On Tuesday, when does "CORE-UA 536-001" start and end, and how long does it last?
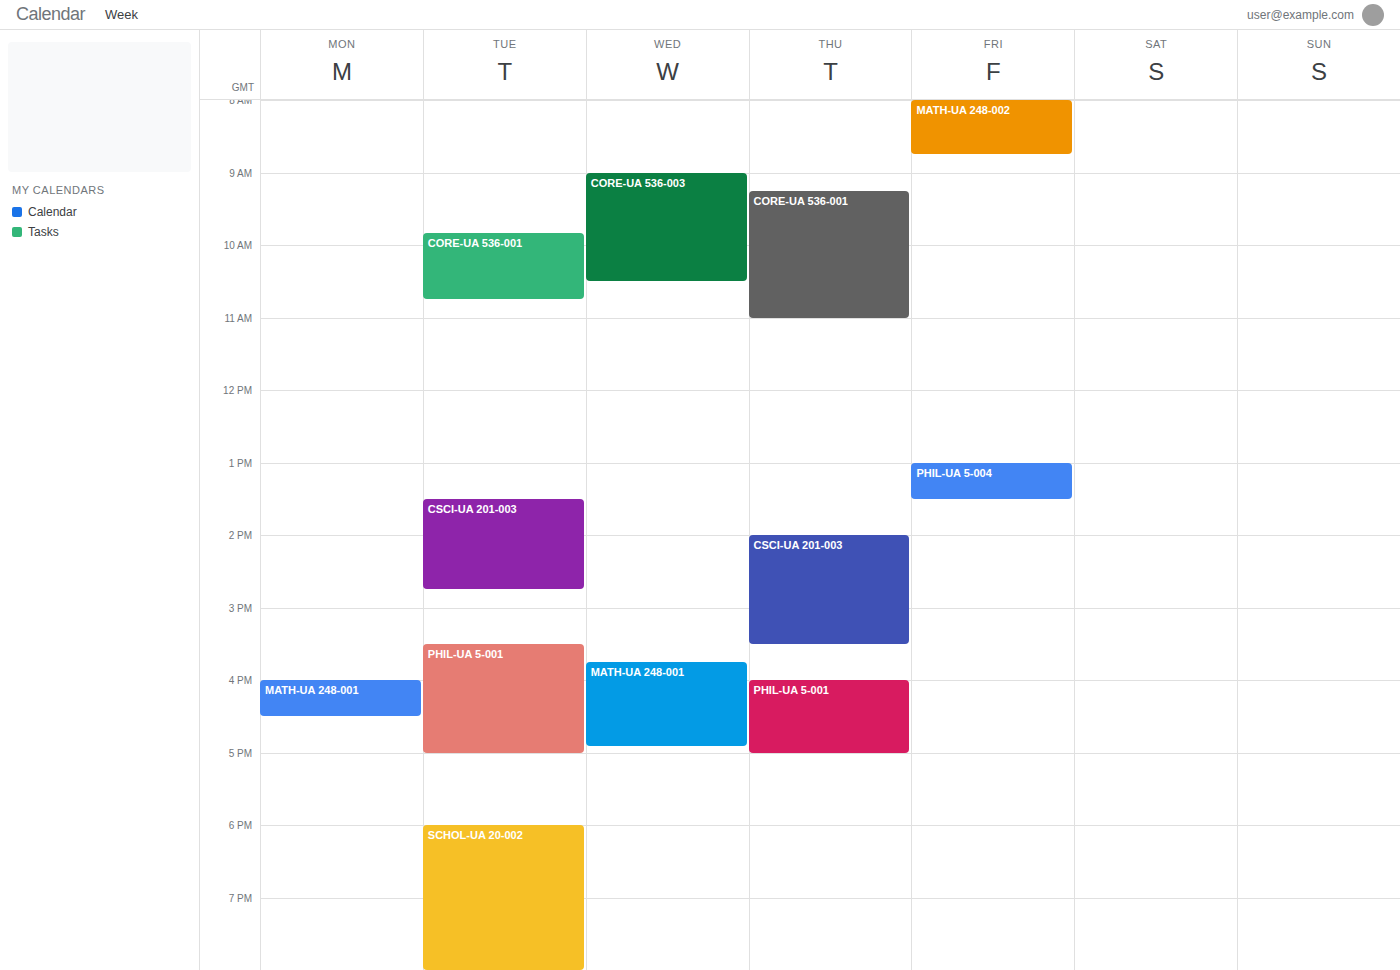
9:50 AM to 10:45 AM, 55 minutes